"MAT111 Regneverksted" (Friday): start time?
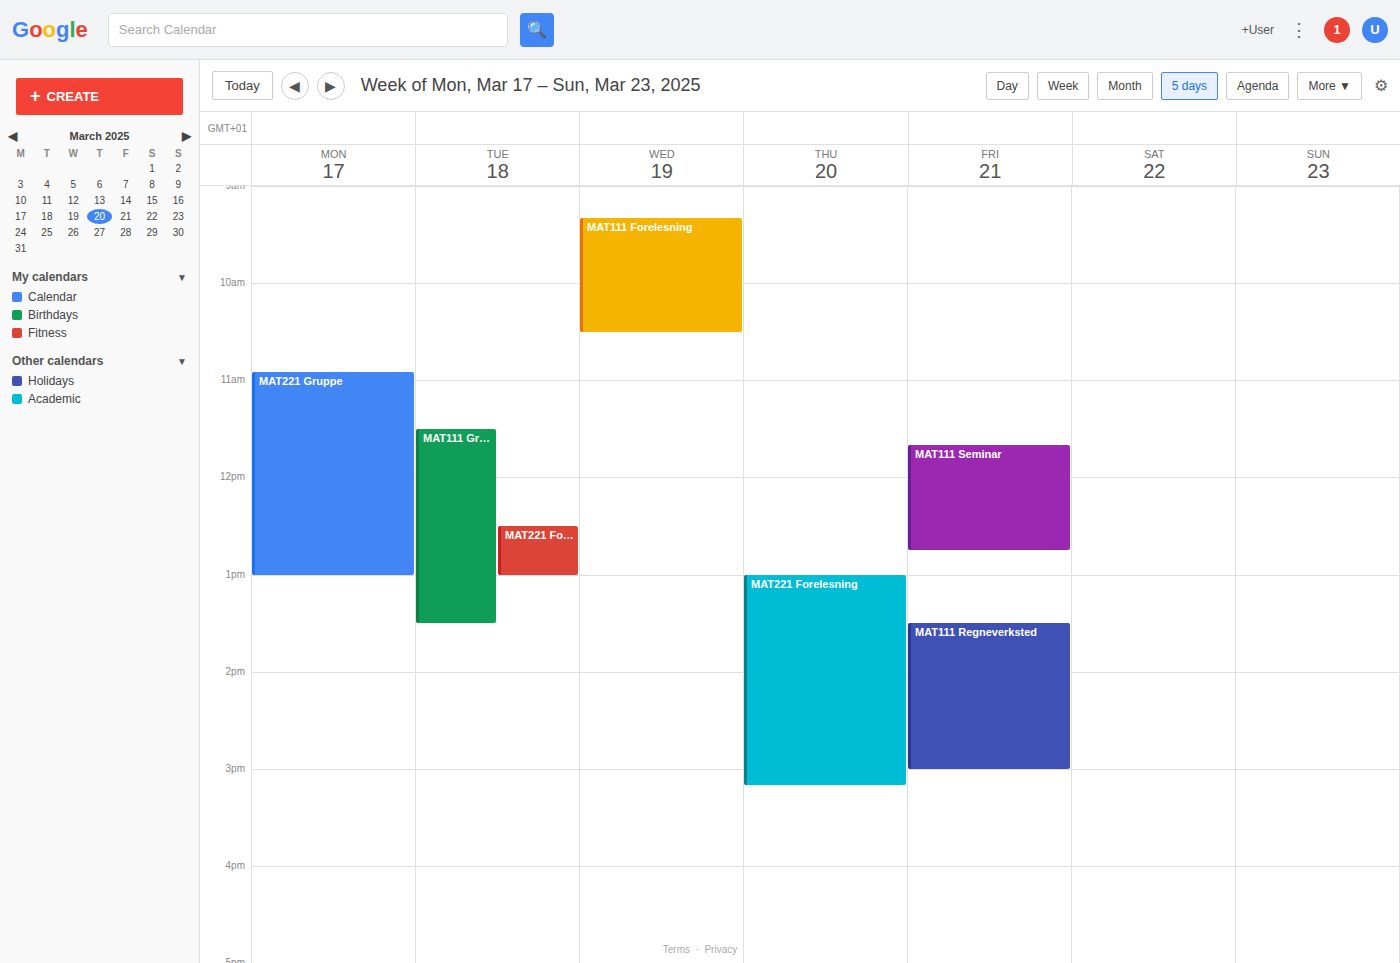
13:30